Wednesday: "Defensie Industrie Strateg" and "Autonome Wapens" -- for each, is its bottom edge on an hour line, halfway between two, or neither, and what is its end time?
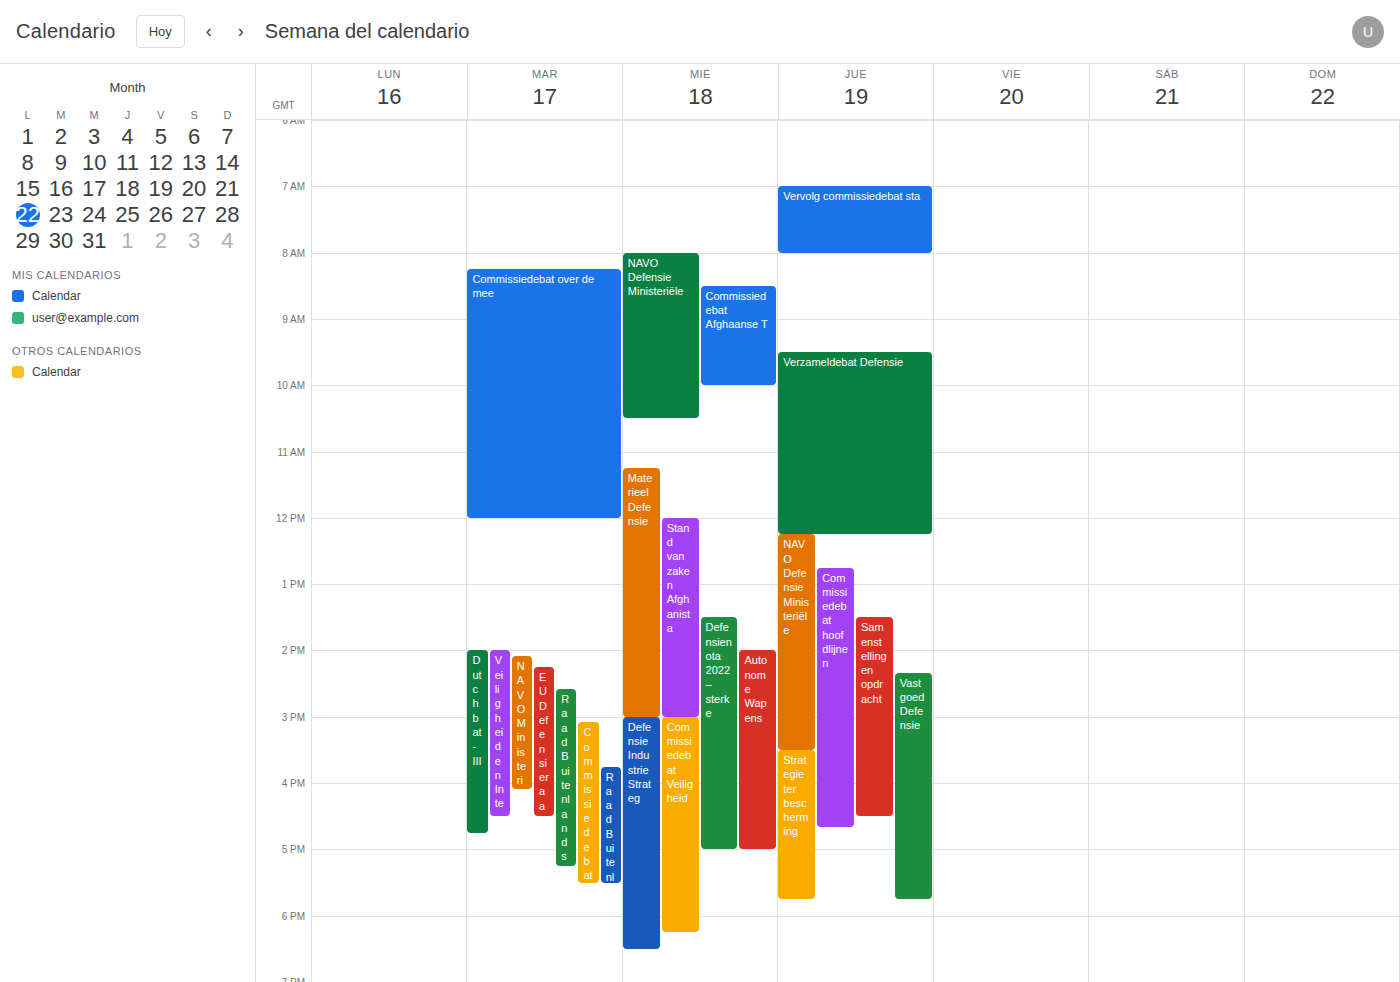
"Defensie Industrie Strateg": 6:30 PM, halfway between the 6 PM and 7 PM lines. "Autonome Wapens": 5:00 PM, exactly on the 5 PM line.